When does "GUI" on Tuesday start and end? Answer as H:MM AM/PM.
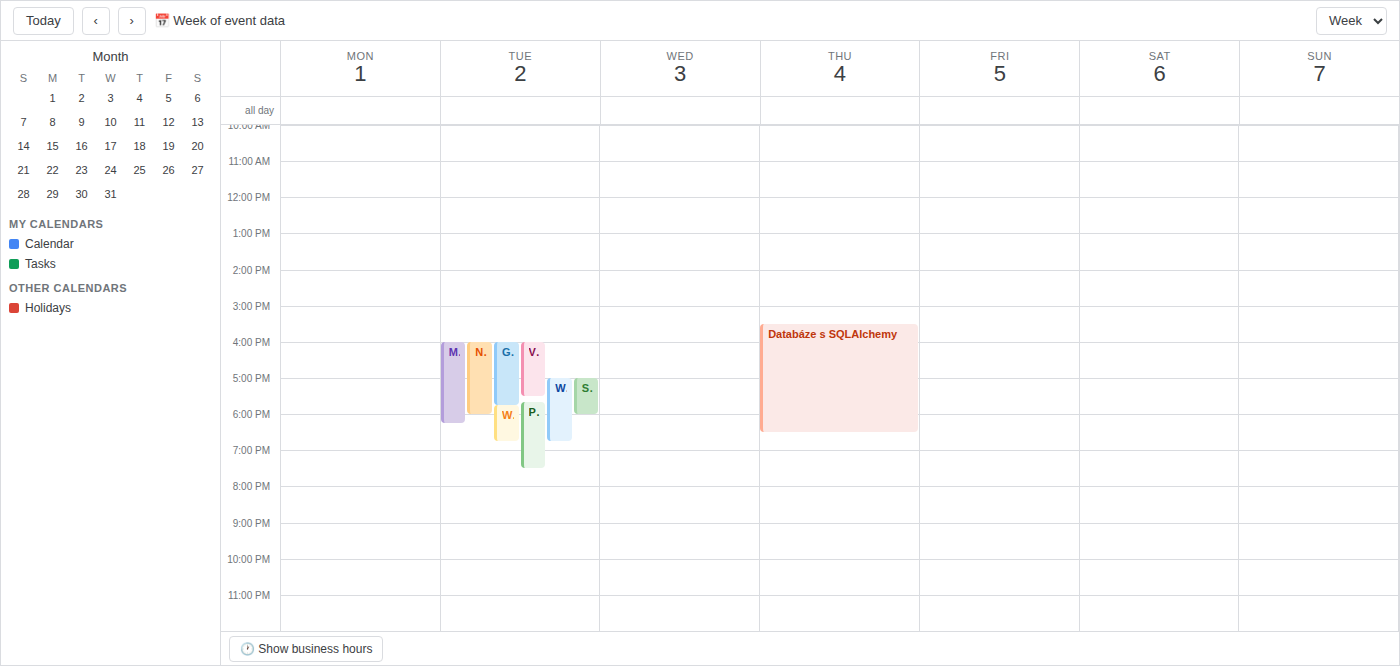
4:00 PM to 5:45 PM